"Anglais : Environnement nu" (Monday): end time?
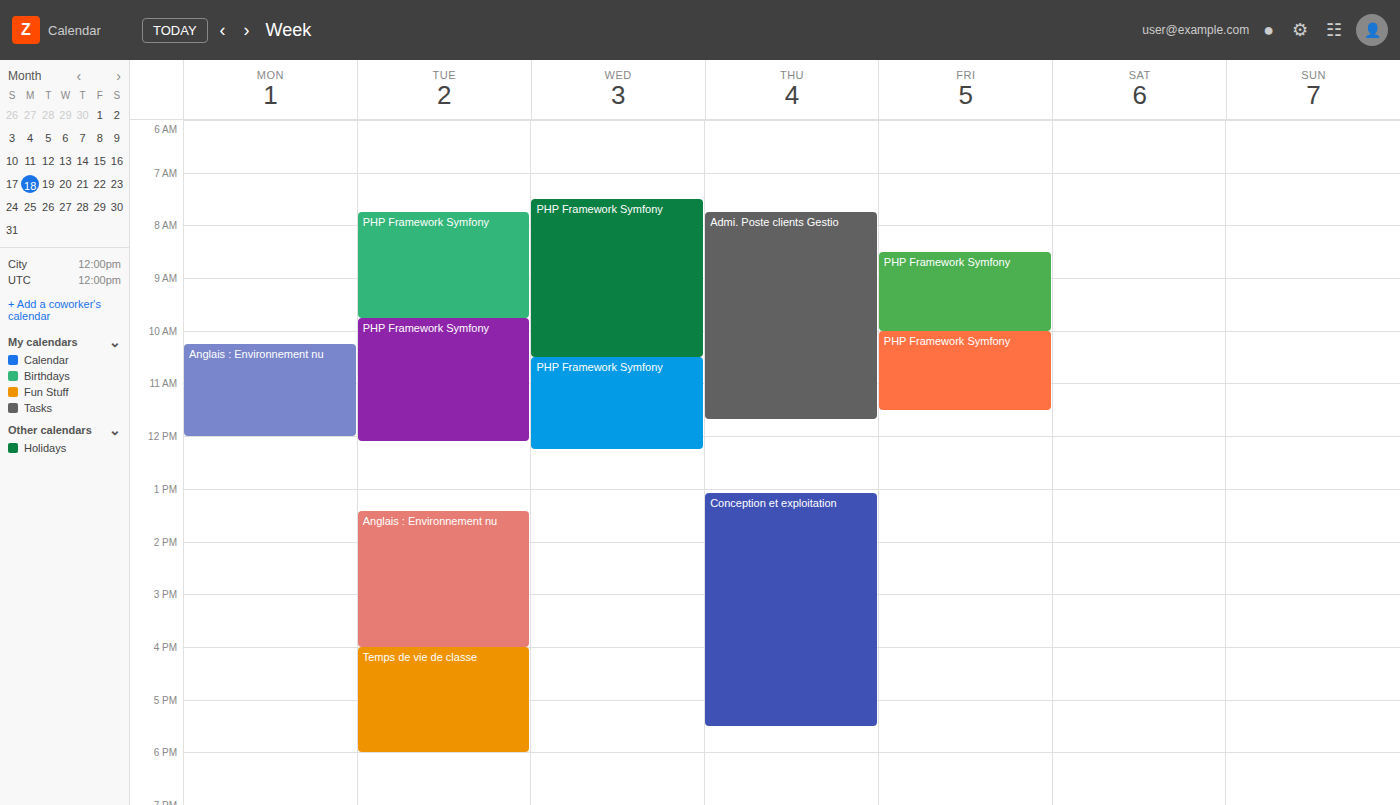
12:00 PM